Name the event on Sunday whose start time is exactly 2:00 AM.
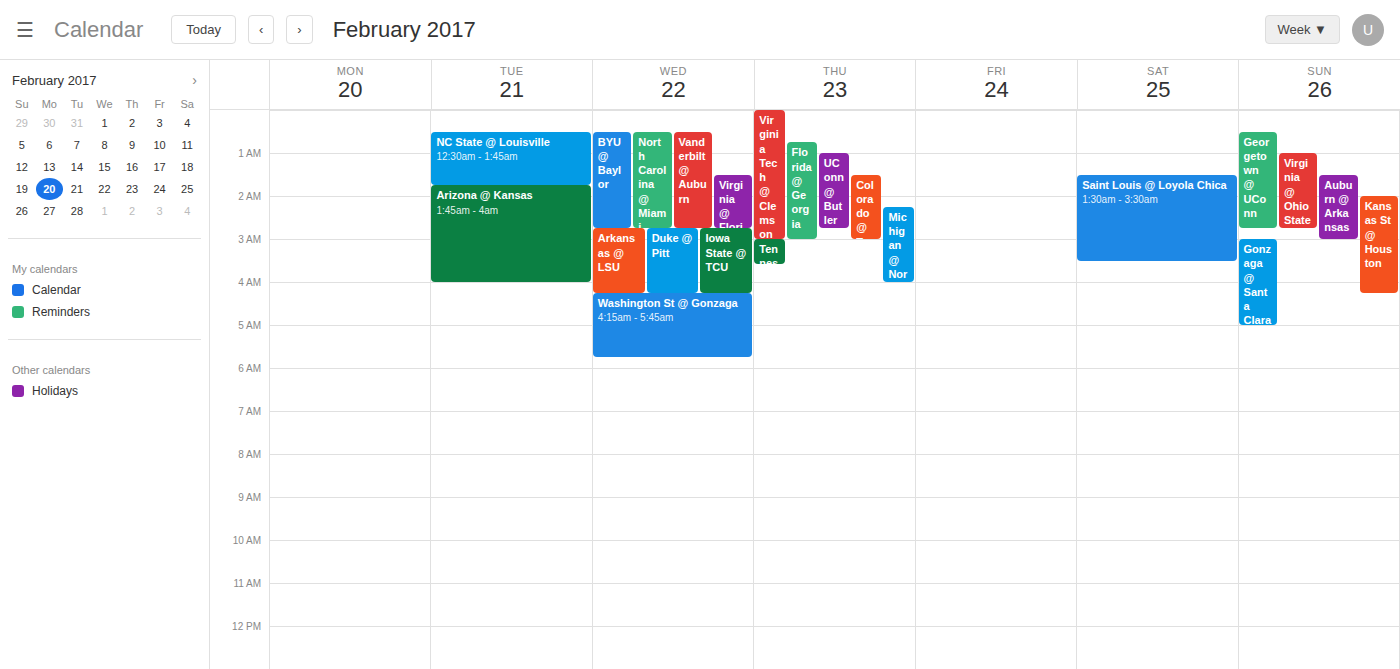
"Kansas St @ Houston"